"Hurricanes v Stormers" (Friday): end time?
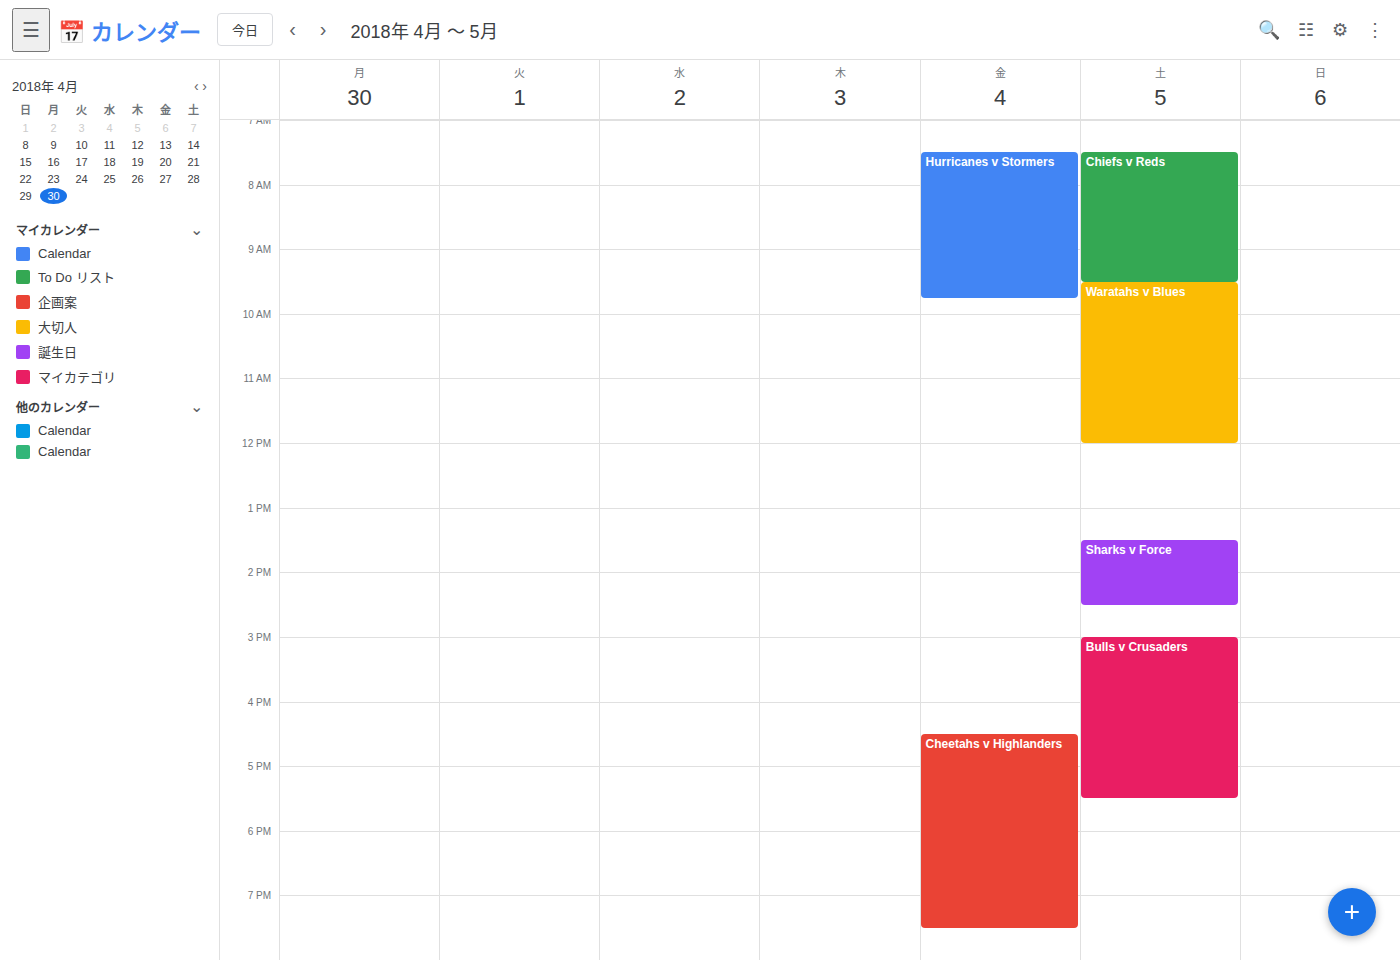
9:45 AM